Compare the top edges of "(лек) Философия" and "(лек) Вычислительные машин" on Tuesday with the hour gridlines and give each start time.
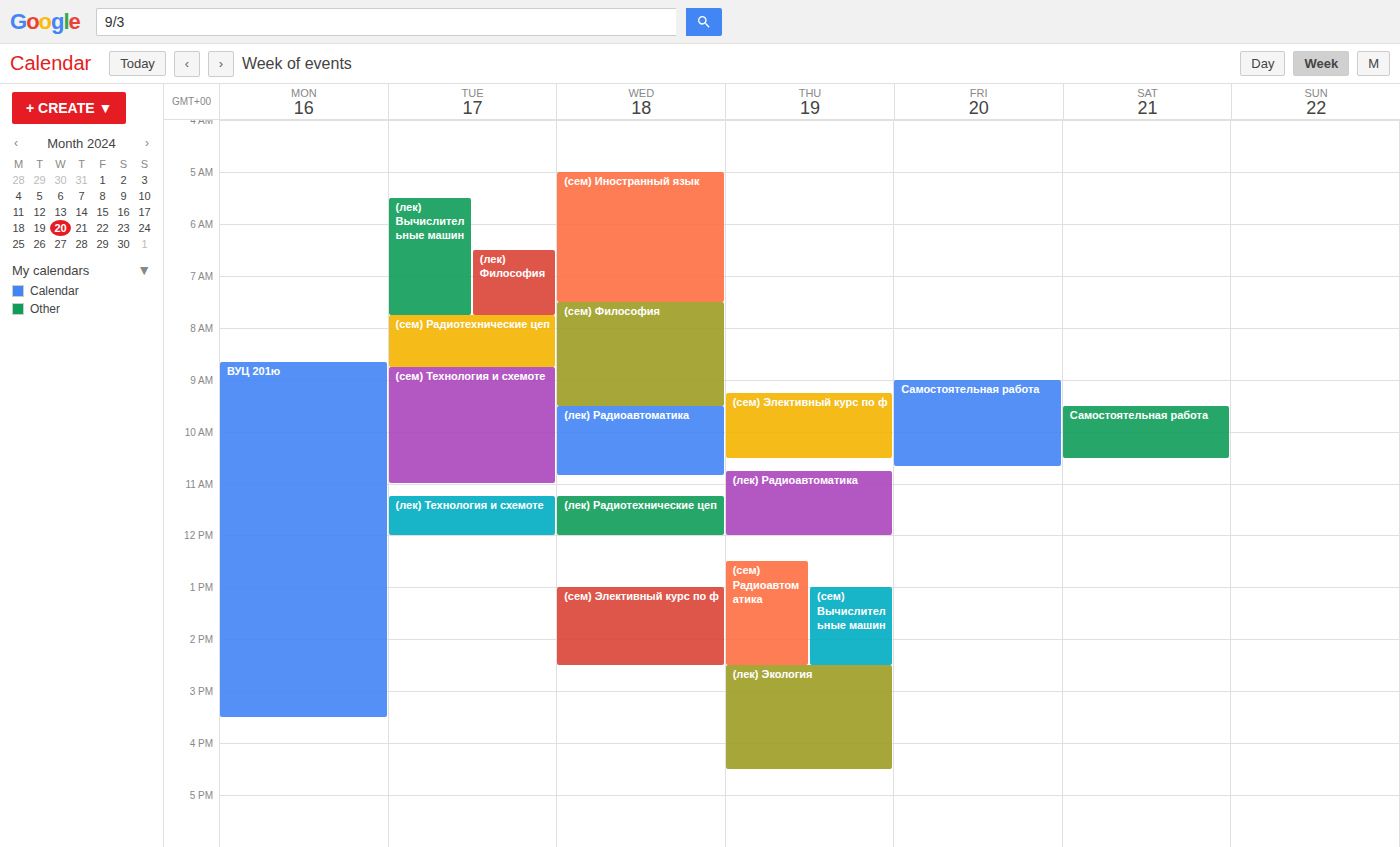
"(лек) Философия": 6:30 AM, halfway between the 6 AM and 7 AM lines. "(лек) Вычислительные машин": 5:30 AM, halfway between the 5 AM and 6 AM lines.